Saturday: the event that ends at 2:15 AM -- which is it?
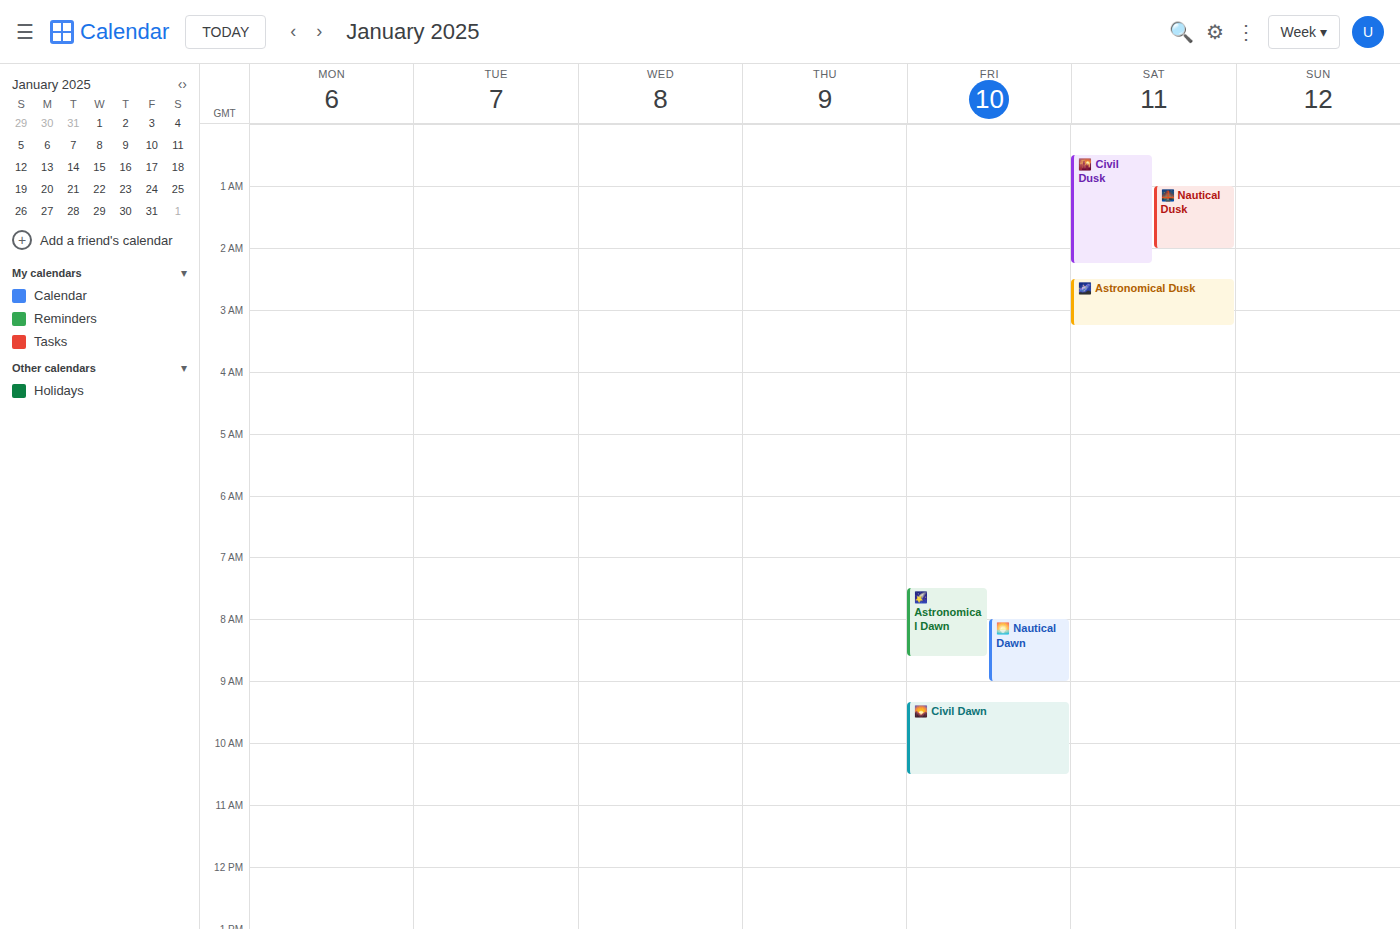
"🌇 Civil Dusk"